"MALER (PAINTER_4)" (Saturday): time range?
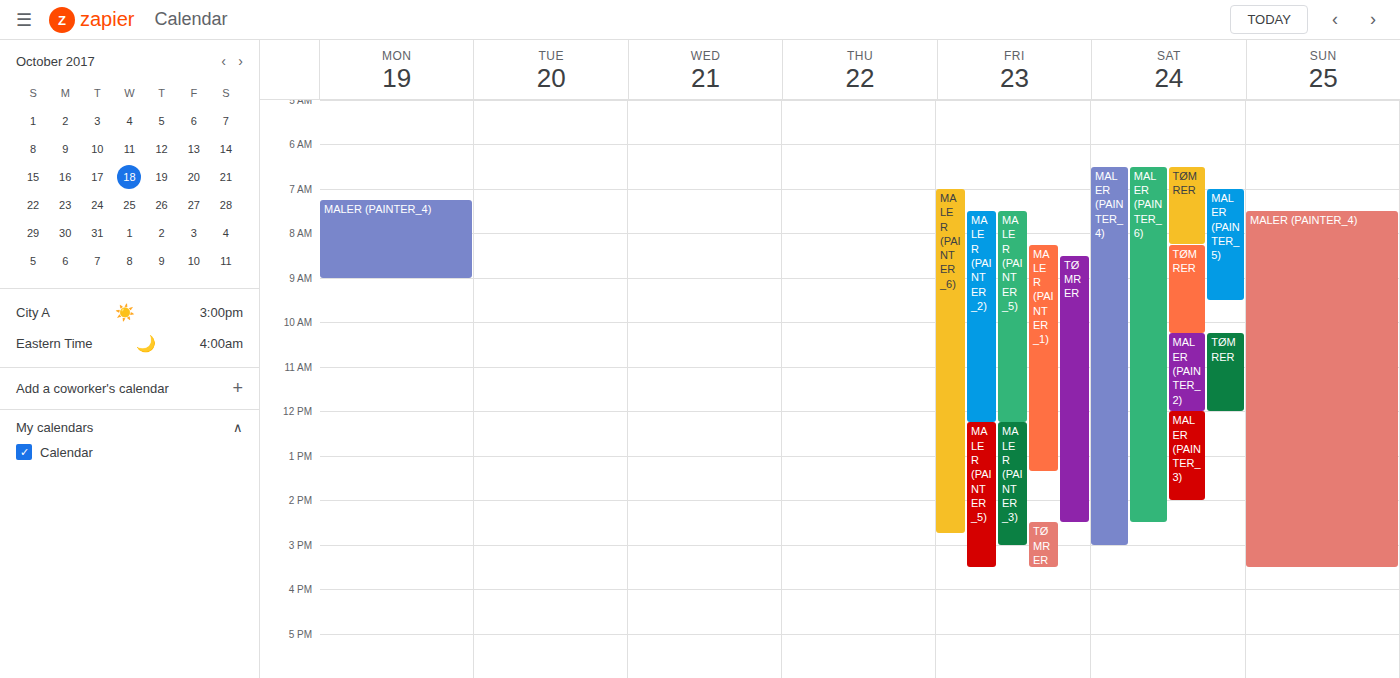
6:30 AM to 3:00 PM